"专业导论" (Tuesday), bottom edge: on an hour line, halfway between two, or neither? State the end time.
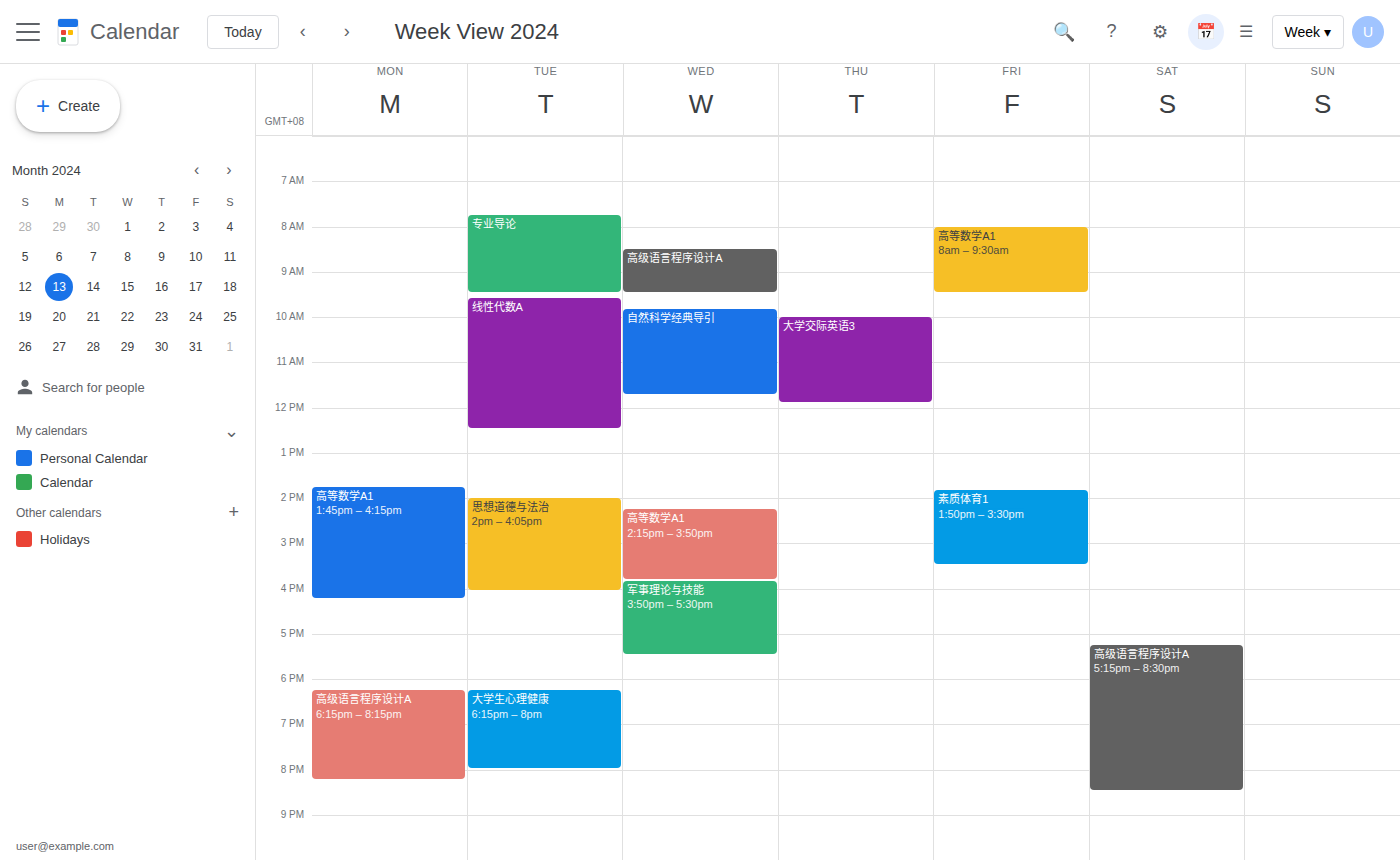
9:30 AM -- halfway between the 9 AM and 10 AM lines.